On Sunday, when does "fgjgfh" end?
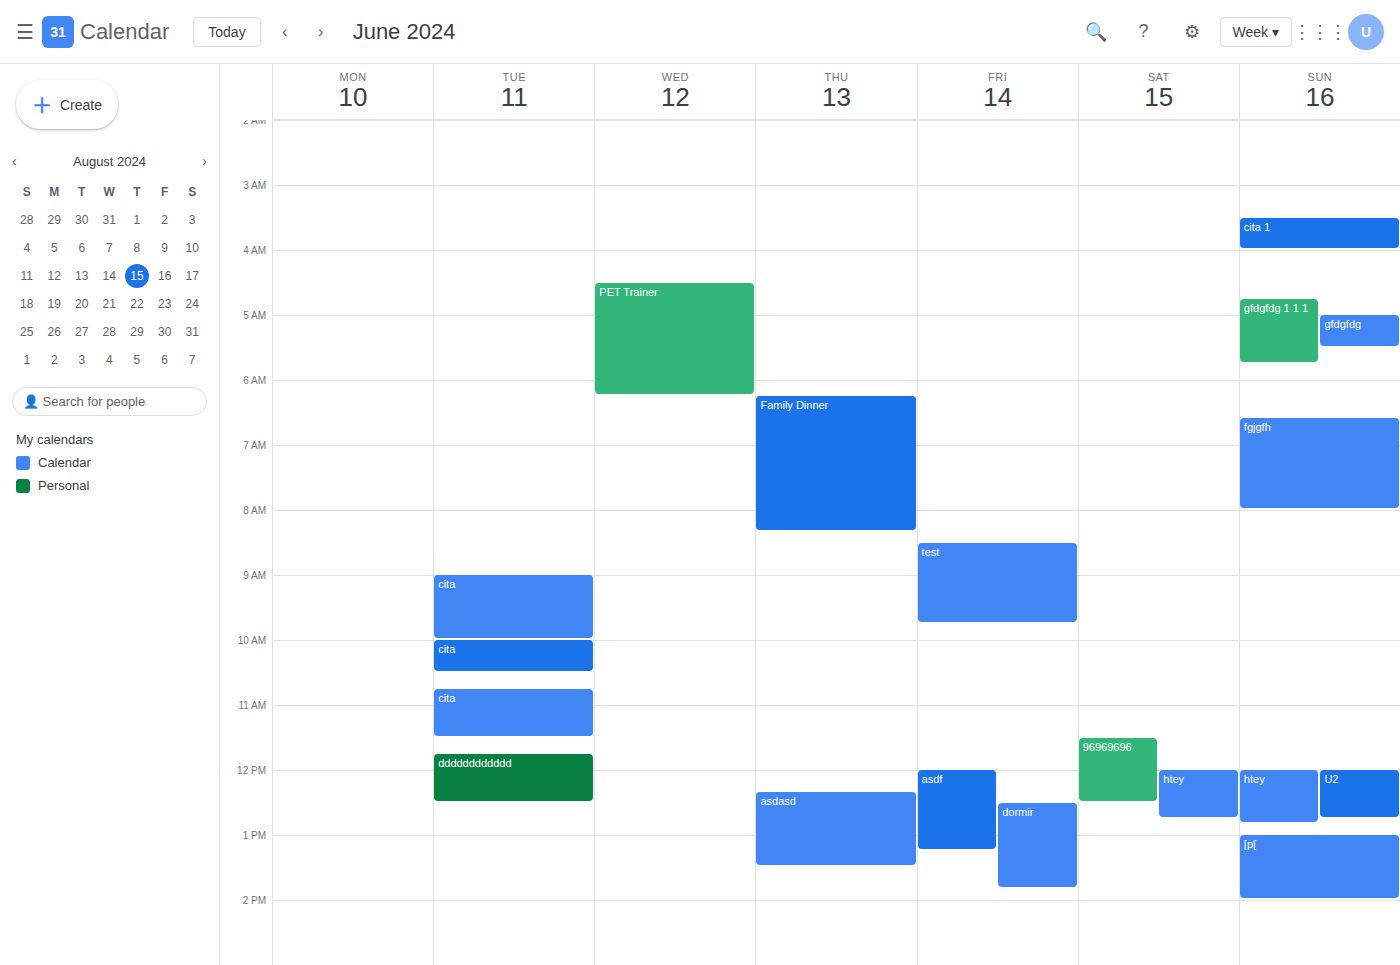
8:00 AM